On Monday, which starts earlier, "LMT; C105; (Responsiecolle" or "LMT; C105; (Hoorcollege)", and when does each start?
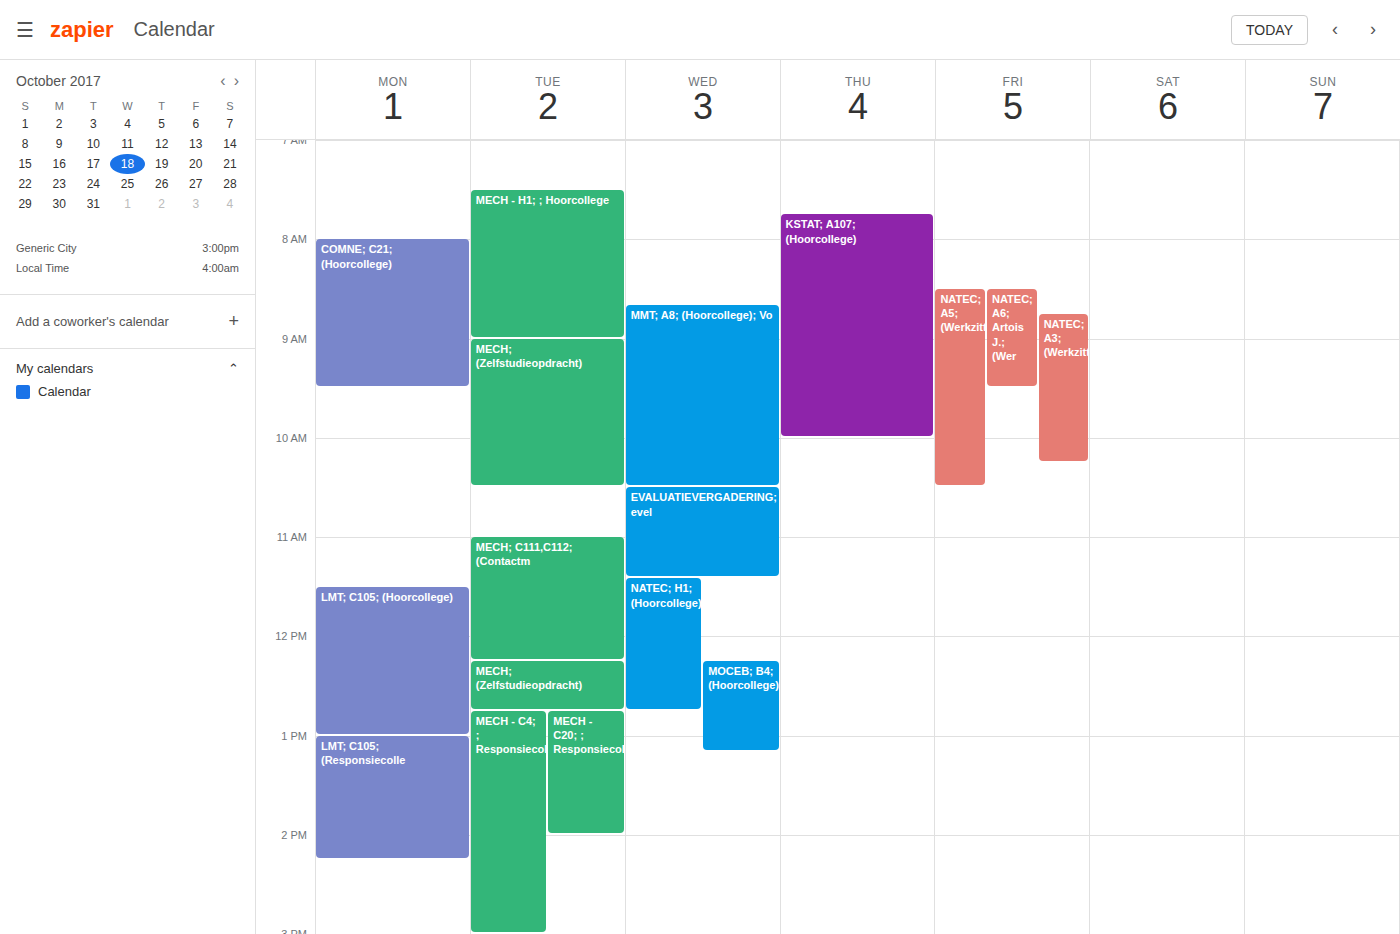
"LMT; C105; (Hoorcollege)" 11:30; "LMT; C105; (Responsiecolle" 13:00.